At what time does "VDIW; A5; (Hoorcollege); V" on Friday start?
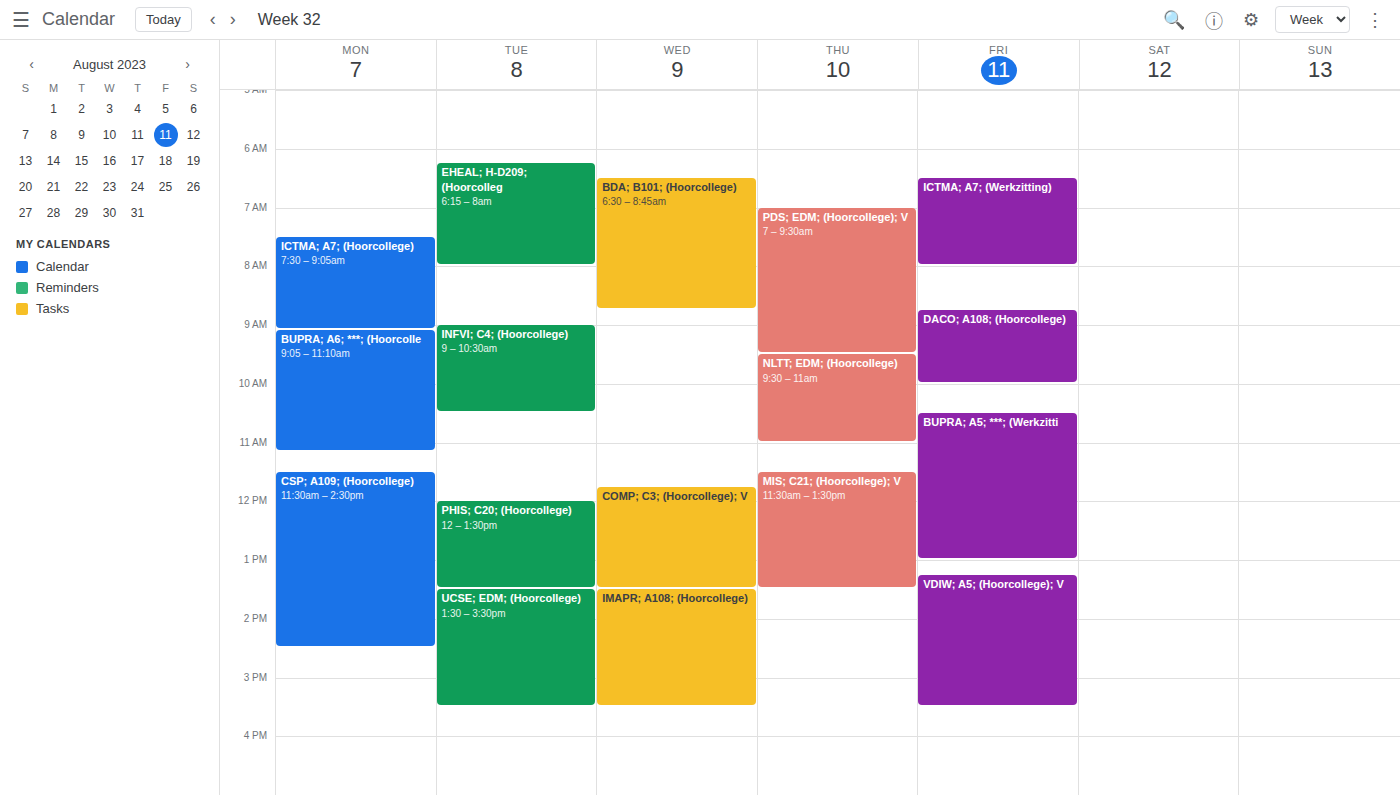
1:15 PM